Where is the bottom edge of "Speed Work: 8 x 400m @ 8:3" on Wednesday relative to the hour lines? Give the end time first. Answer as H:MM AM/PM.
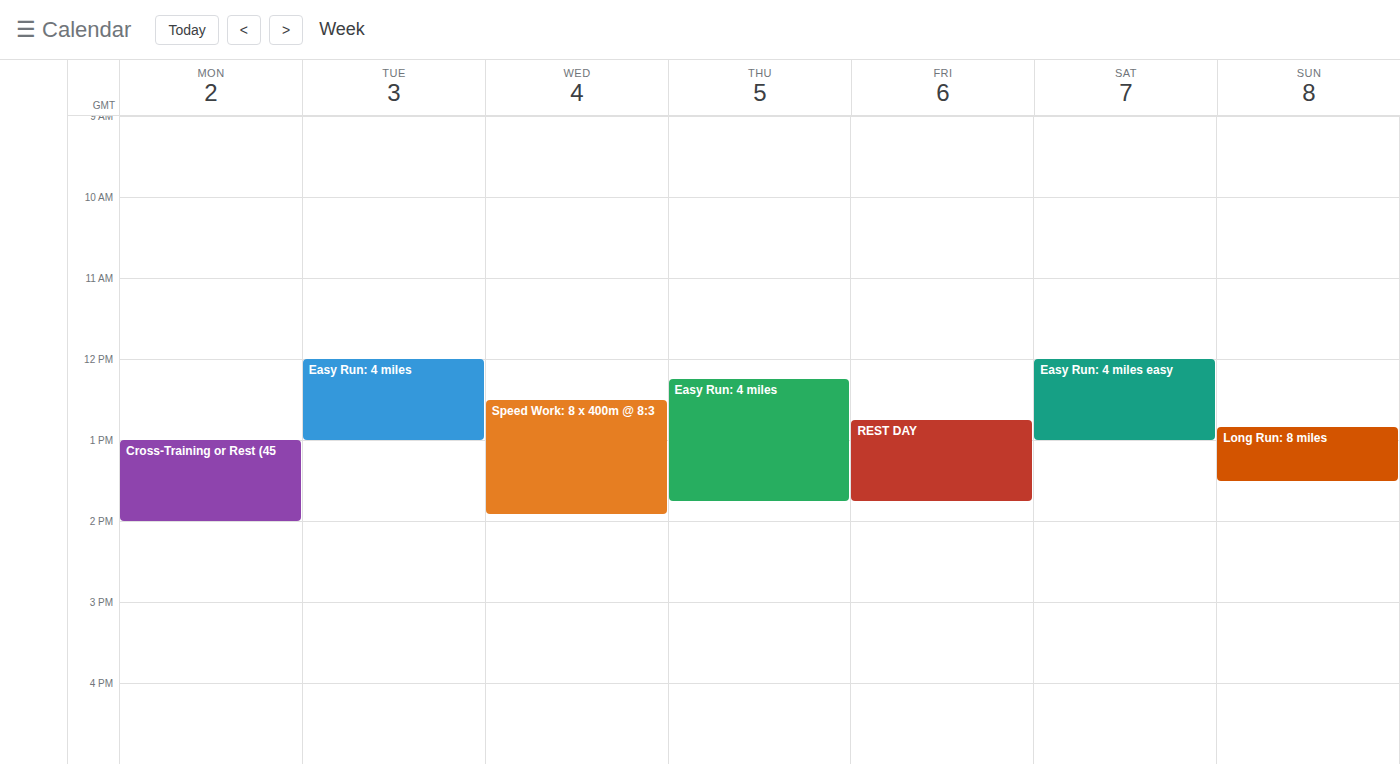
1:55 PM -- neither: 55 minutes below the 1 PM line and 5 minutes above the 2 PM line.